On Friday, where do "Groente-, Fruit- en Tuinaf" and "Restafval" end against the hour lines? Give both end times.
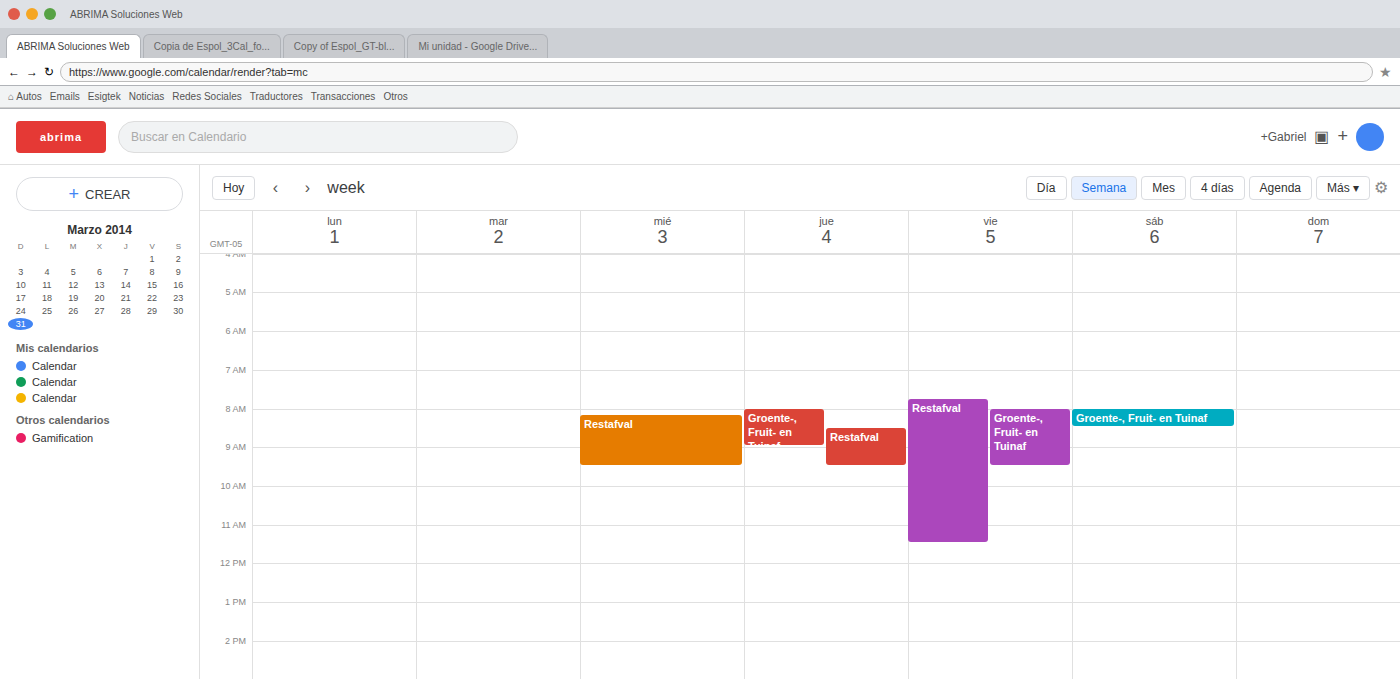
"Groente-, Fruit- en Tuinaf": 9:30 AM, halfway between the 9 AM and 10 AM lines. "Restafval": 11:30 AM, halfway between the 11 AM and 12 PM lines.